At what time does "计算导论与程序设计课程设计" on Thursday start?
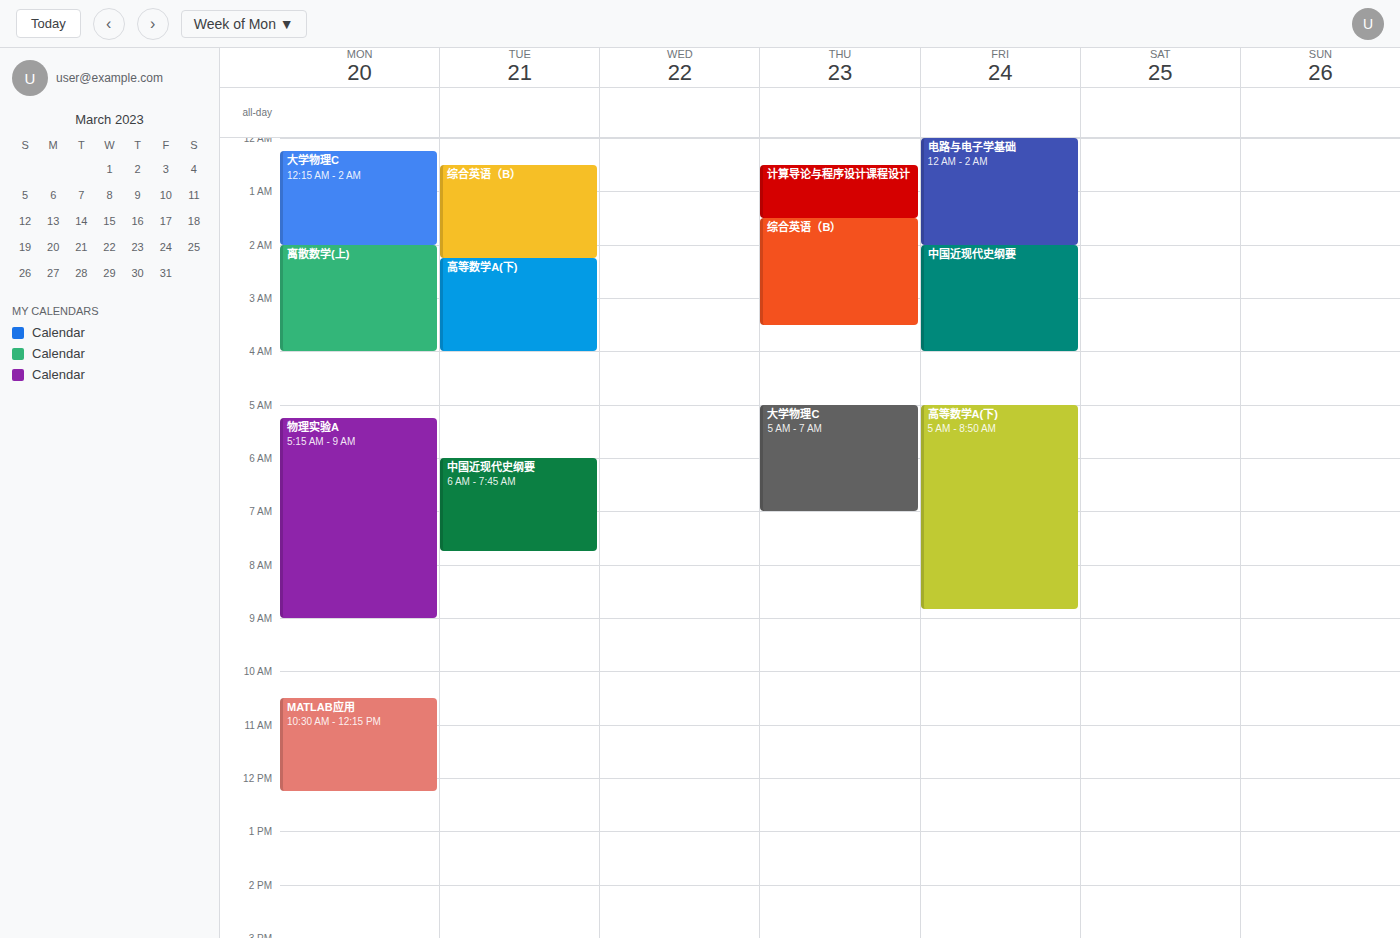
00:30